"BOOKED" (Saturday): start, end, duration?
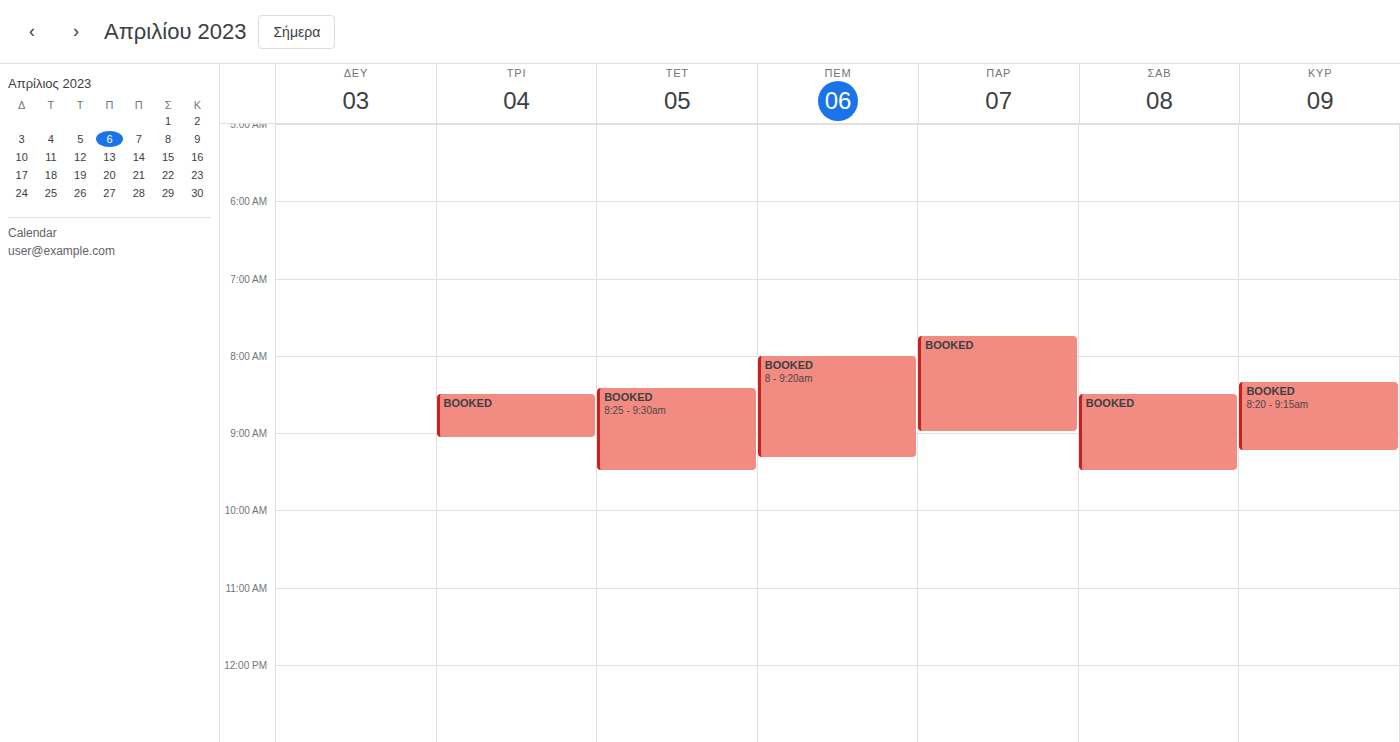
8:30 AM to 9:30 AM, 1 hour